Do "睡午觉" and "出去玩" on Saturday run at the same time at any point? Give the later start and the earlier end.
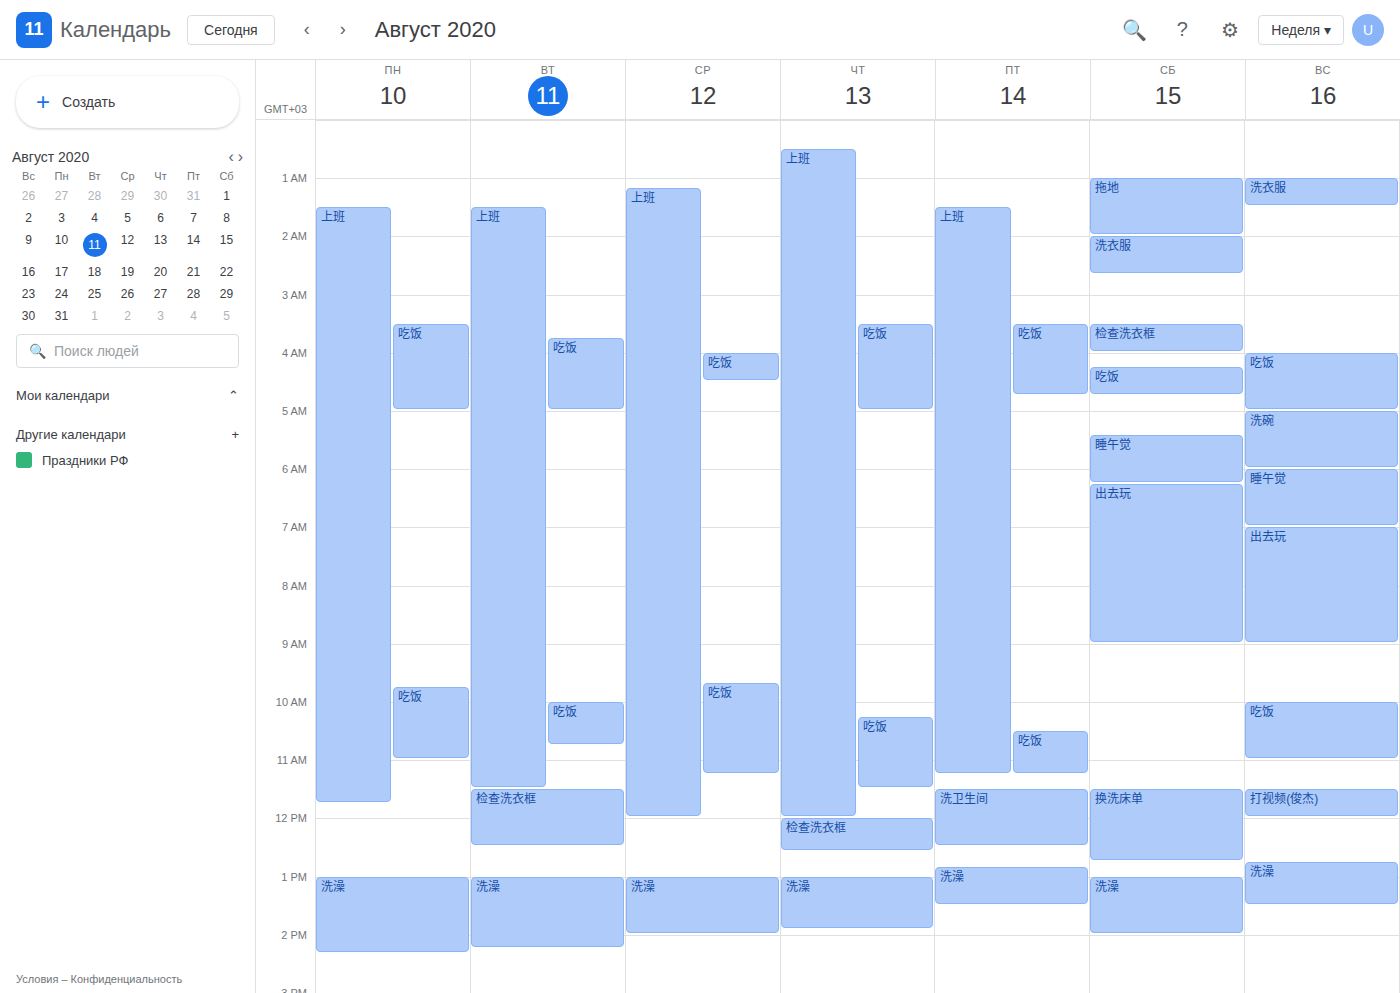
"睡午觉" ends at 06:15, exactly when "出去玩" starts -- they touch but do not overlap.